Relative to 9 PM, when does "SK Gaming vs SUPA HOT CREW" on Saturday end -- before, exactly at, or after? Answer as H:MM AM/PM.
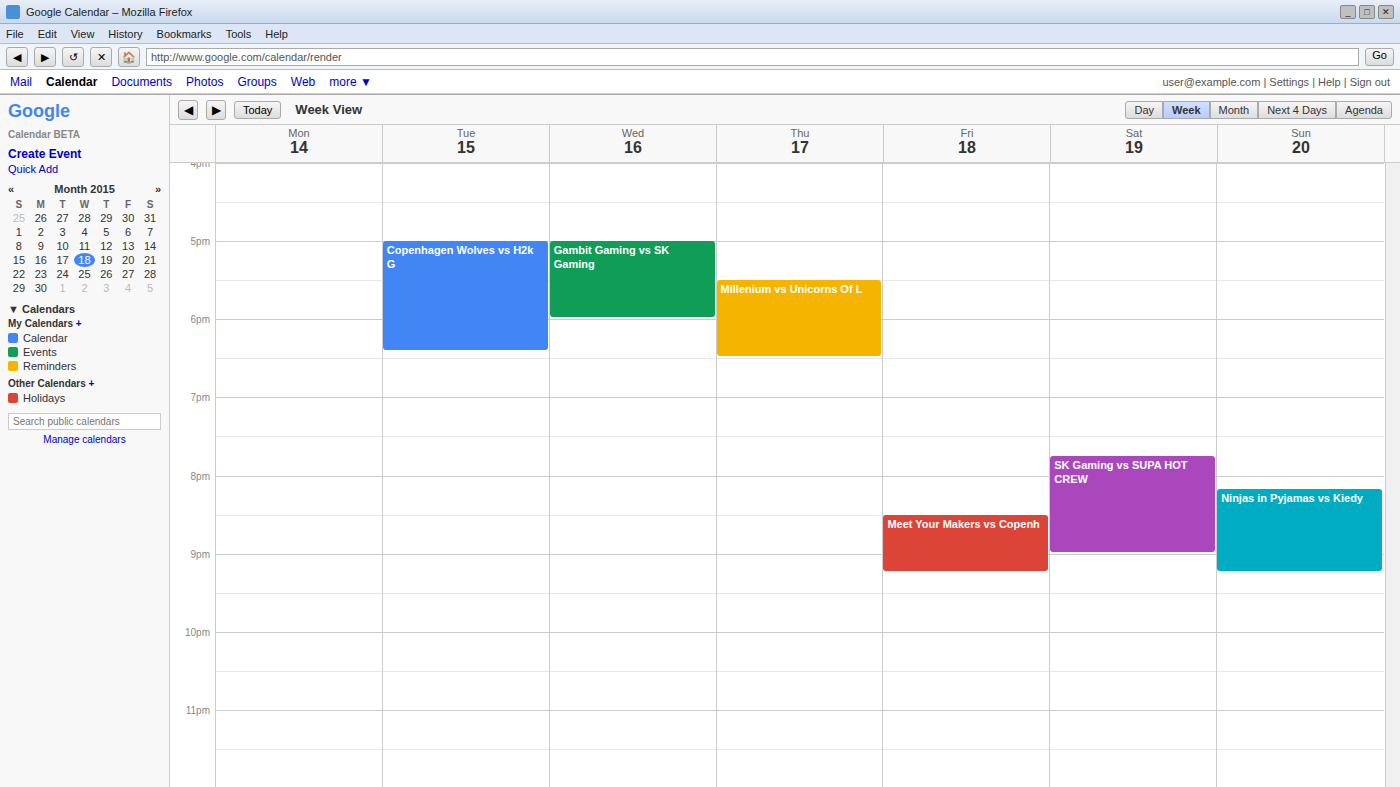
9:00 PM -- exactly at 9 PM, on the 9 PM line.